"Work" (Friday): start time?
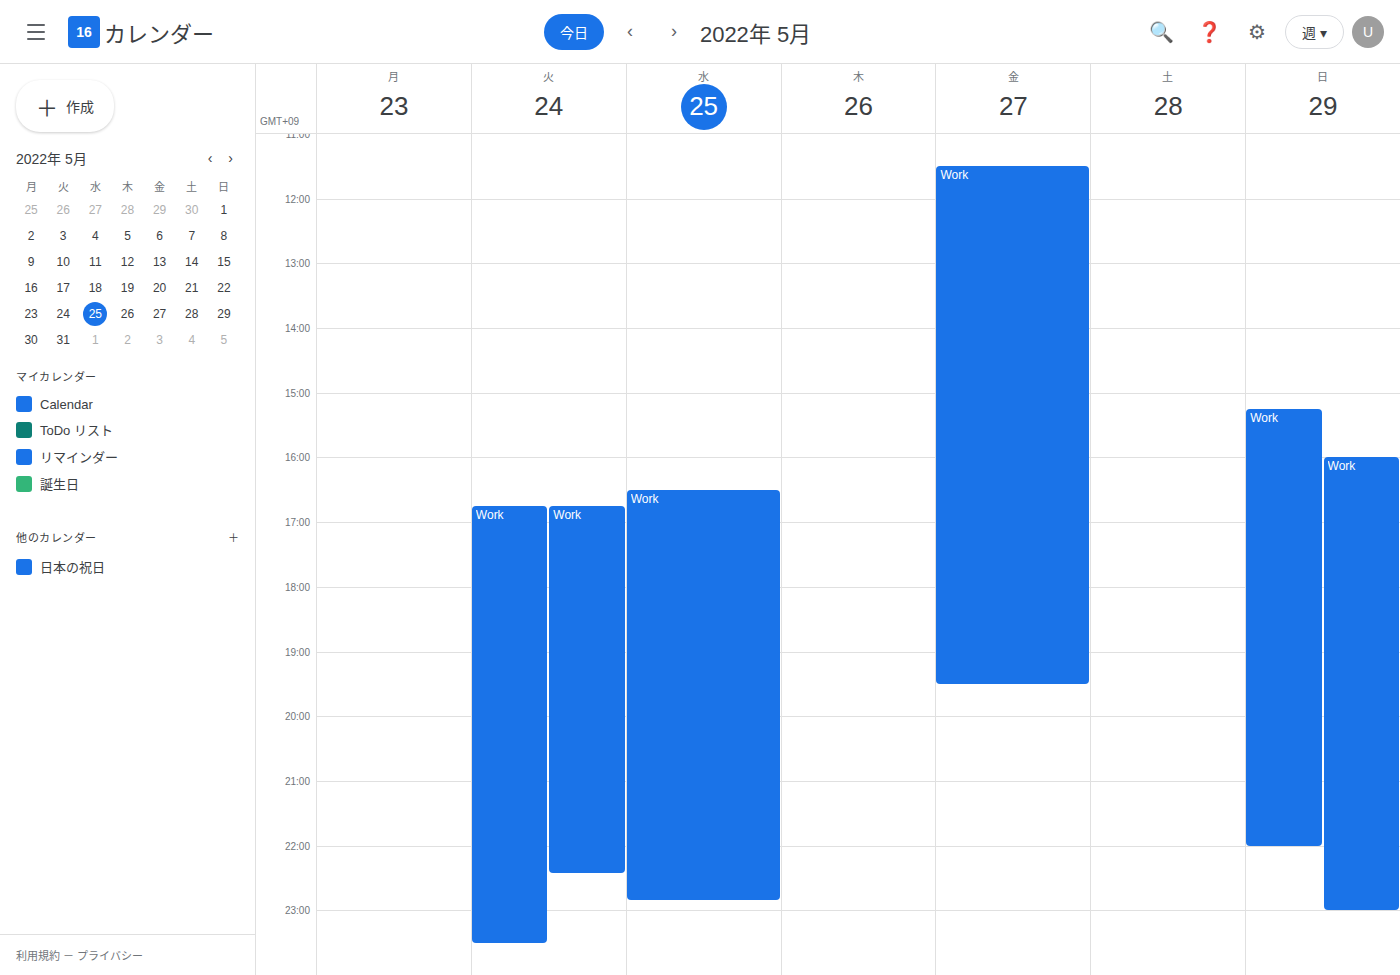
11:30 AM